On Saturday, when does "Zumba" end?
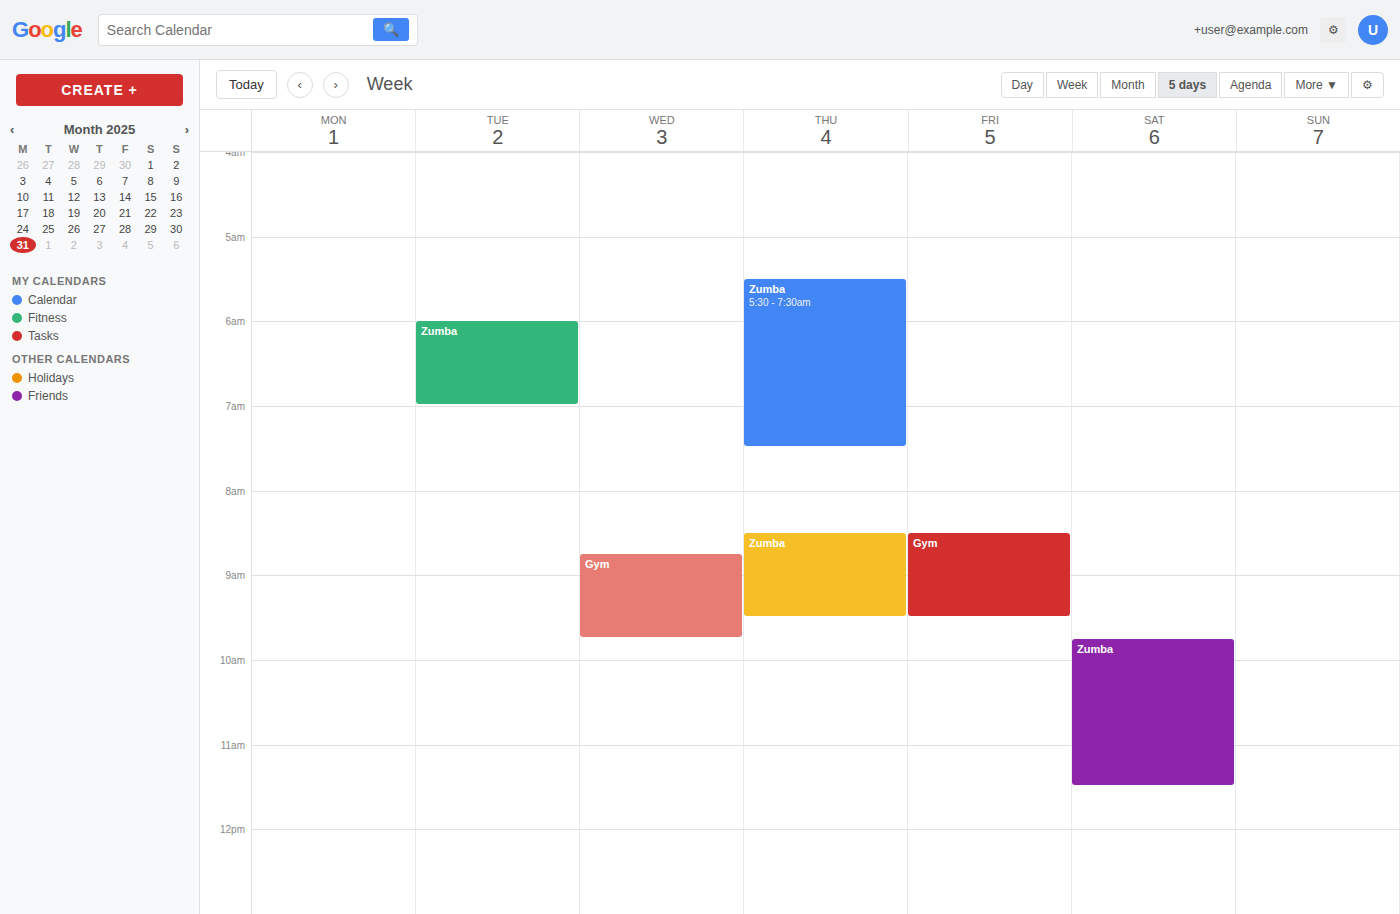
11:30 AM